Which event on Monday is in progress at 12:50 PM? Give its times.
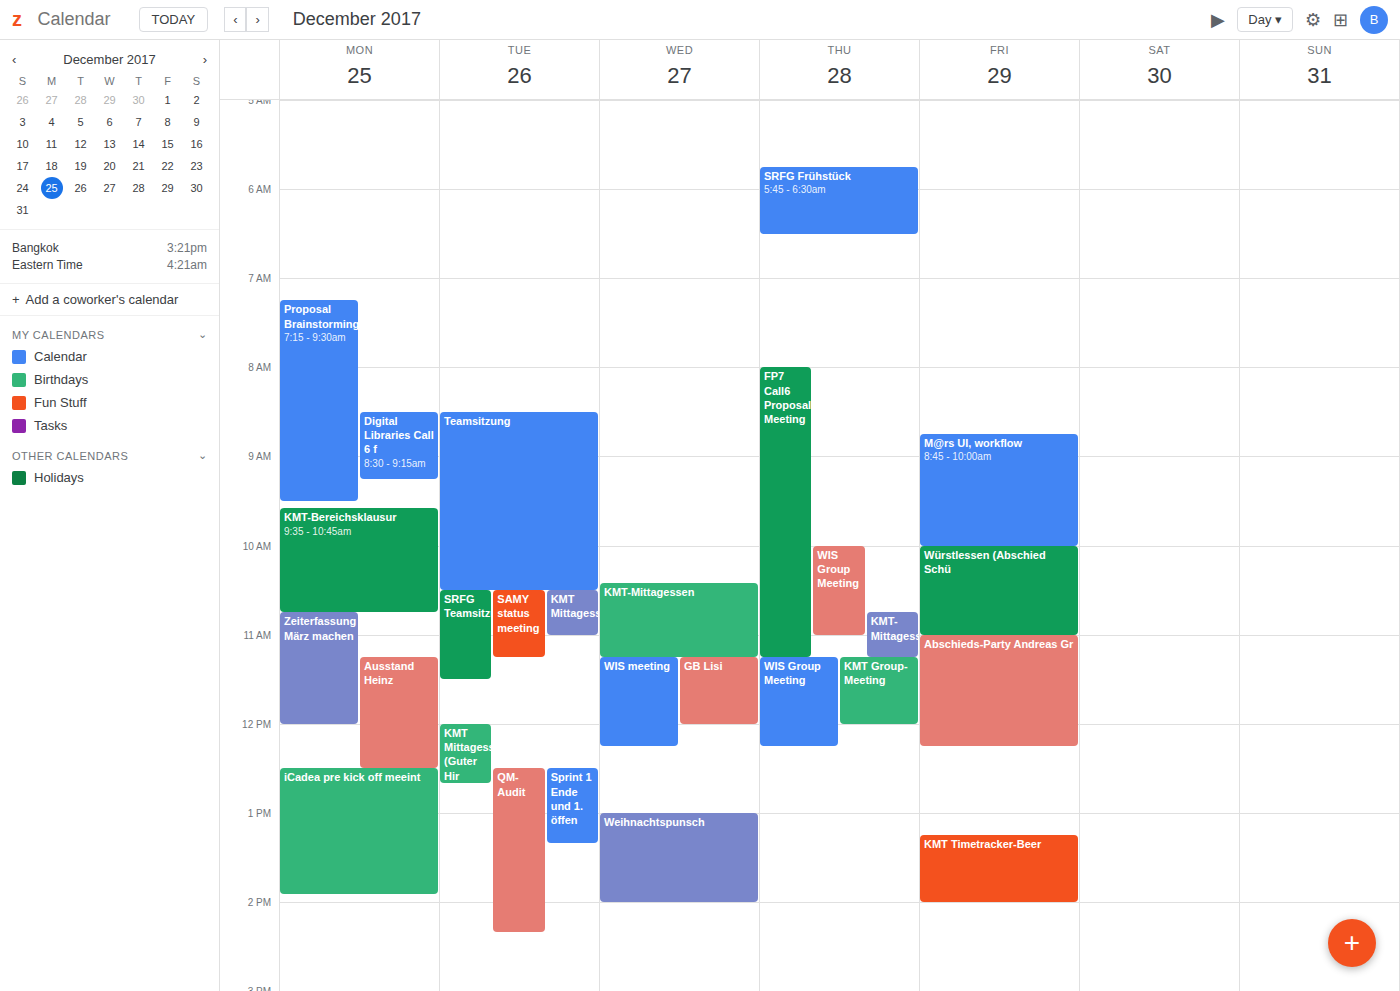
"iCadea pre kick off meeint", 12:30 PM to 1:55 PM